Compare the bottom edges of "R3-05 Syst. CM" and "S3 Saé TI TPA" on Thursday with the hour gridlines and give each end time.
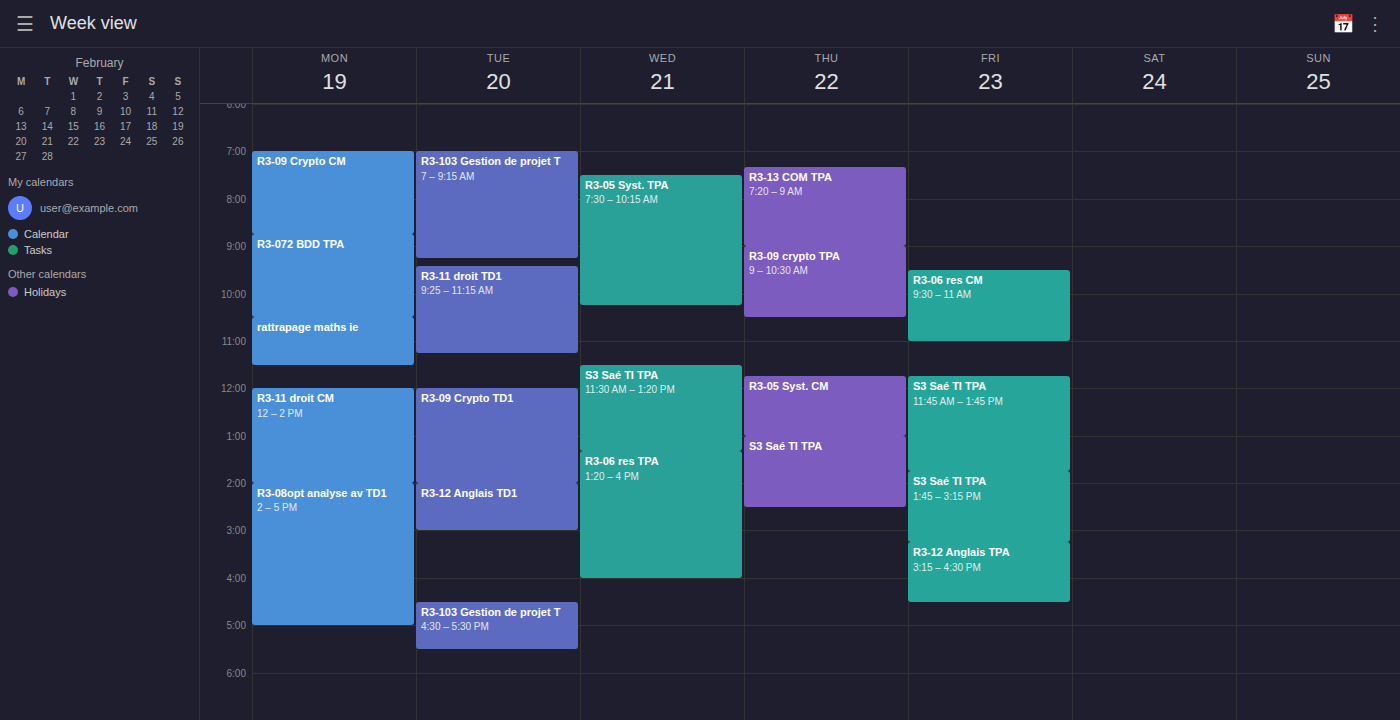
"R3-05 Syst. CM": 1:00 PM, exactly on the 1 PM line. "S3 Saé TI TPA": 2:30 PM, halfway between the 2 PM and 3 PM lines.